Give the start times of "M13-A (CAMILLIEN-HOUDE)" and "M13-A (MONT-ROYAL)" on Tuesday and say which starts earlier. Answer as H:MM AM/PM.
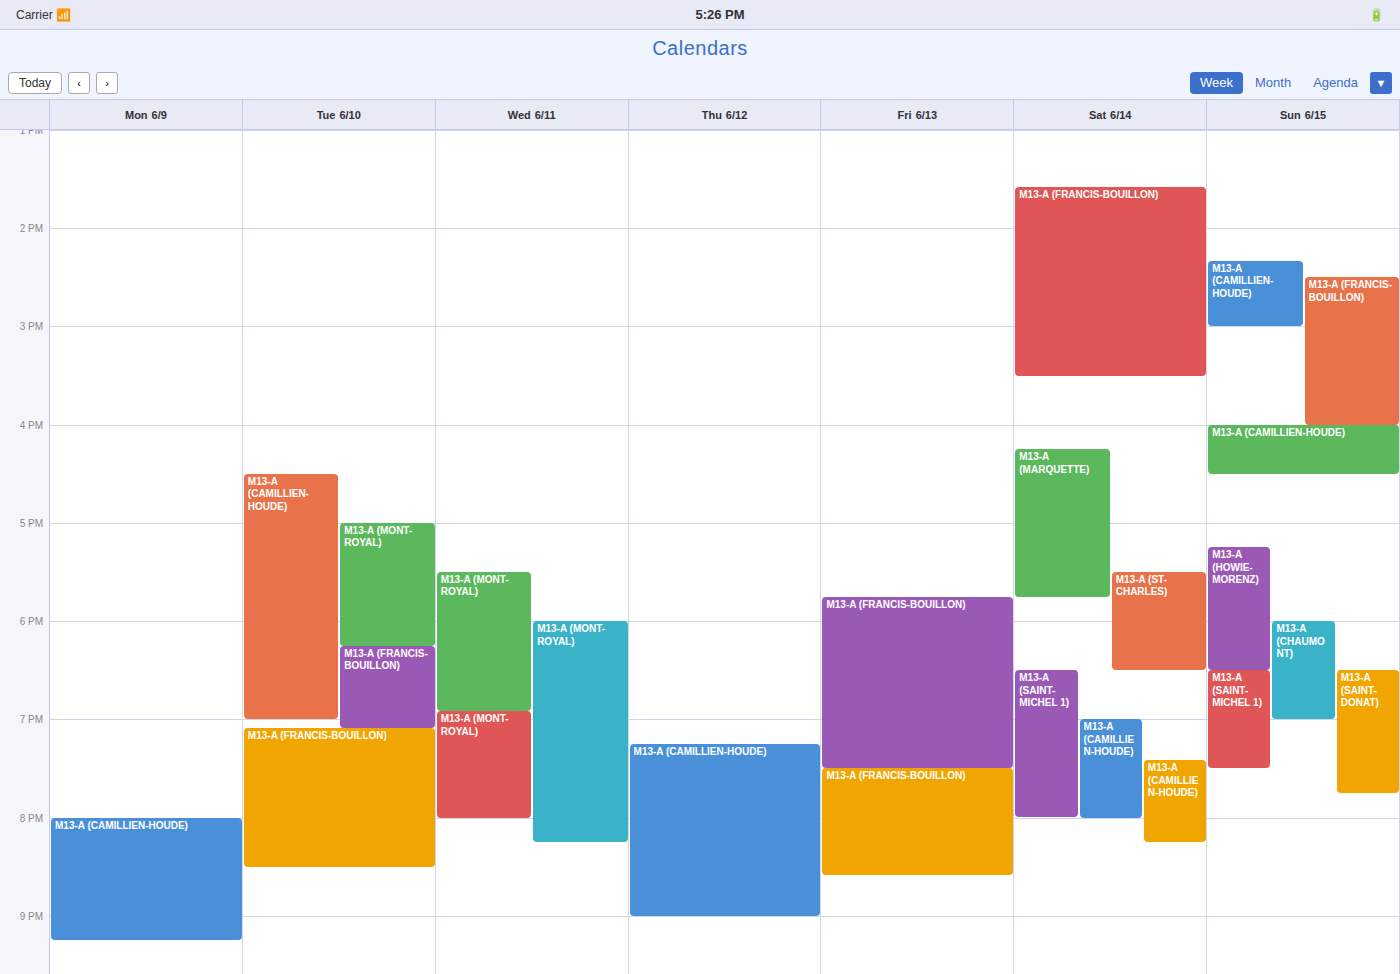
"M13-A (CAMILLIEN-HOUDE)" 4:30 PM; "M13-A (MONT-ROYAL)" 5:00 PM.